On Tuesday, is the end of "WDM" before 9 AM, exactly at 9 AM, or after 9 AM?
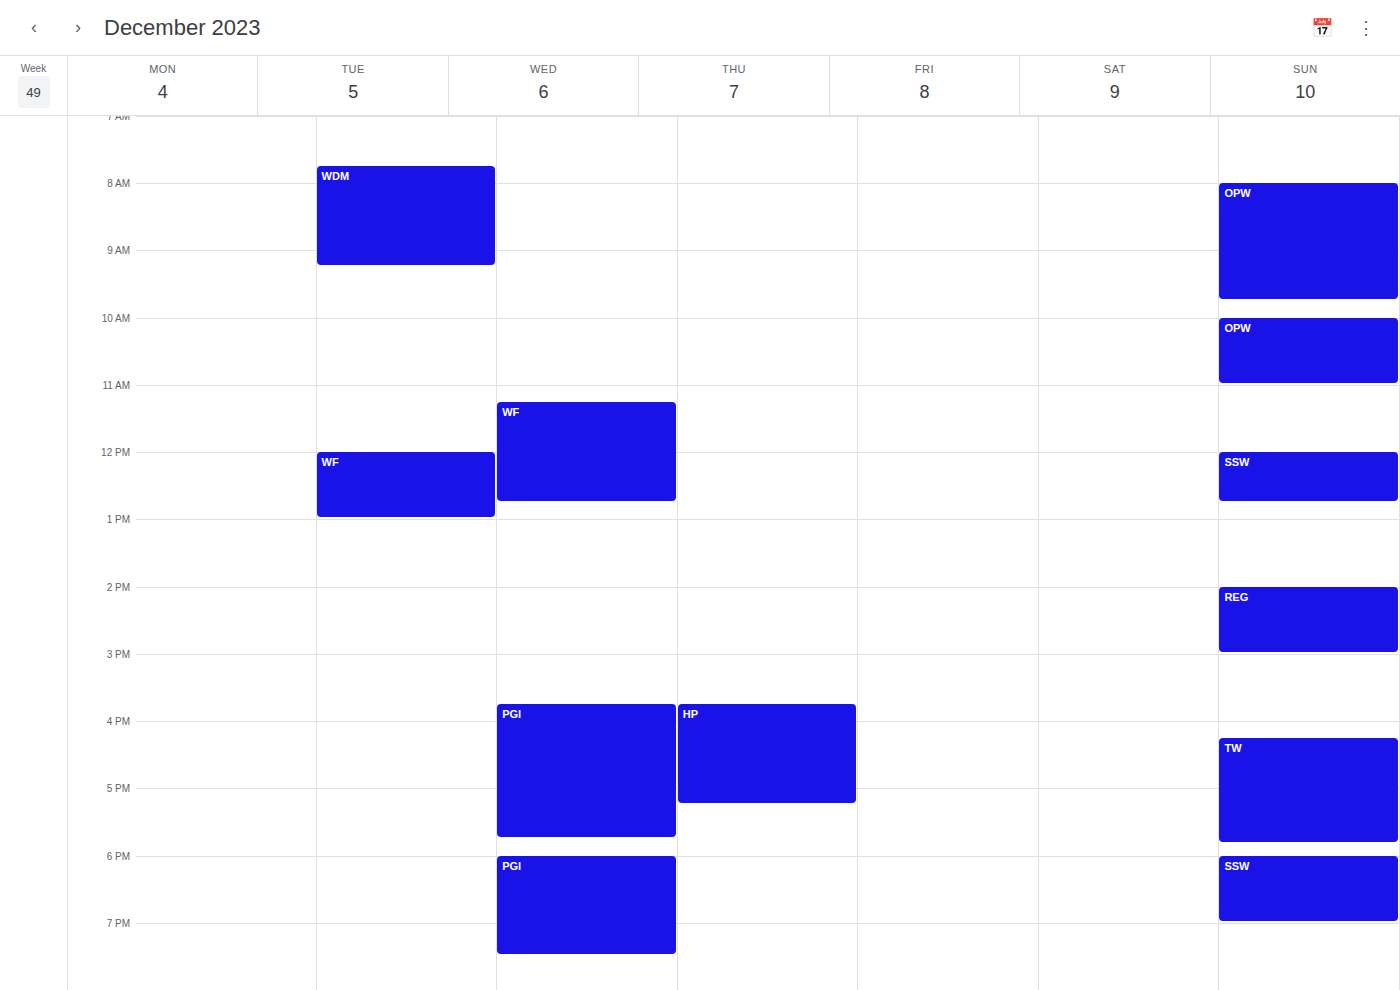
9:15 AM -- after 9 AM, 15 minutes below the 9 AM line.